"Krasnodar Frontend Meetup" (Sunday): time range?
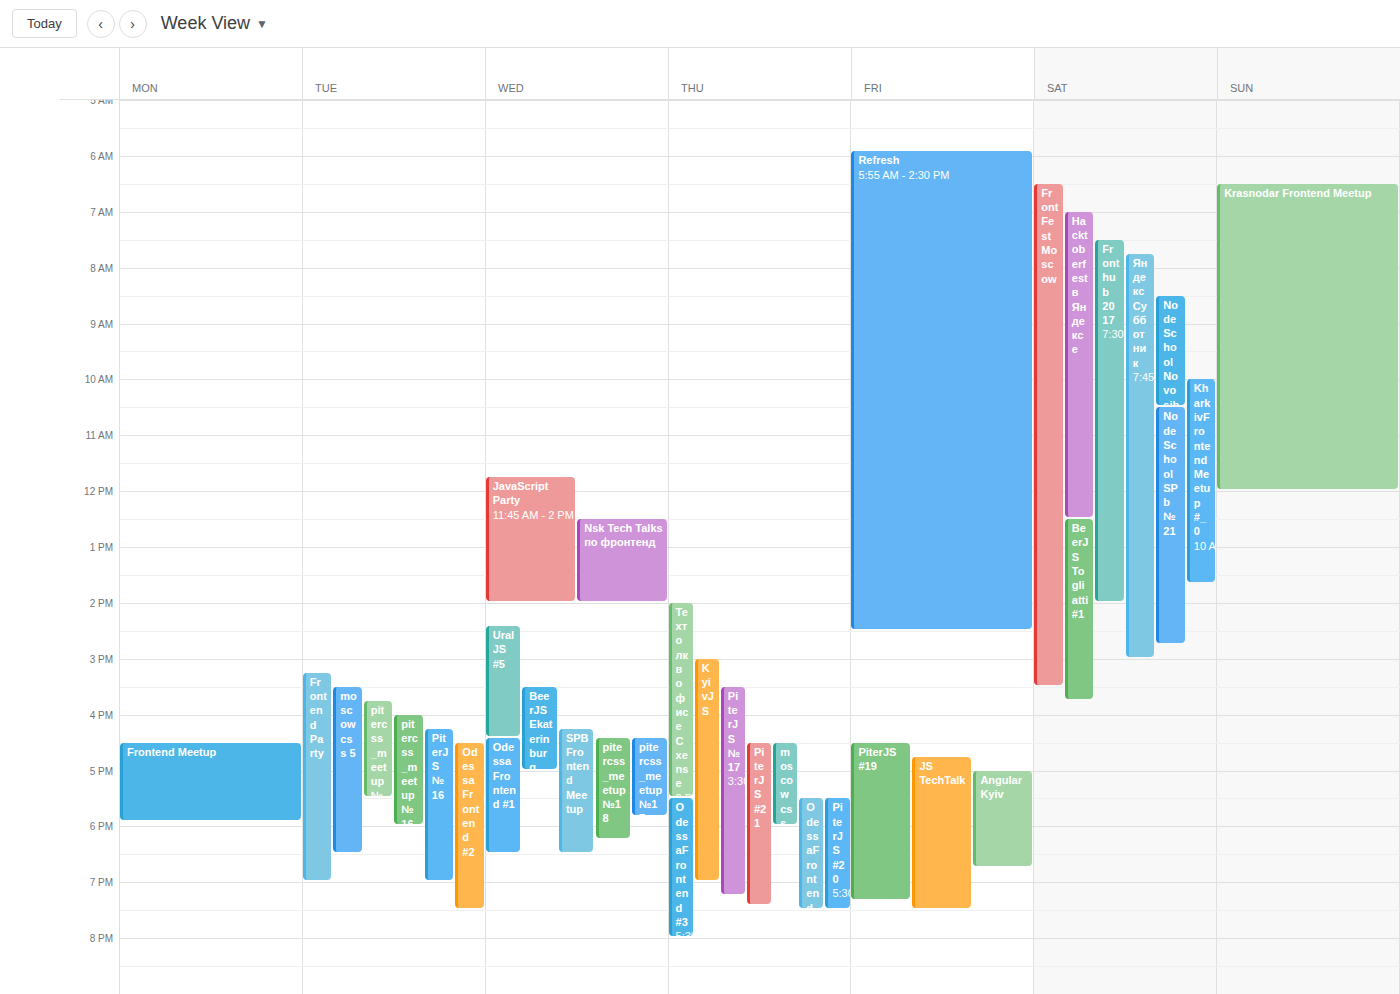
06:30 to 12:00